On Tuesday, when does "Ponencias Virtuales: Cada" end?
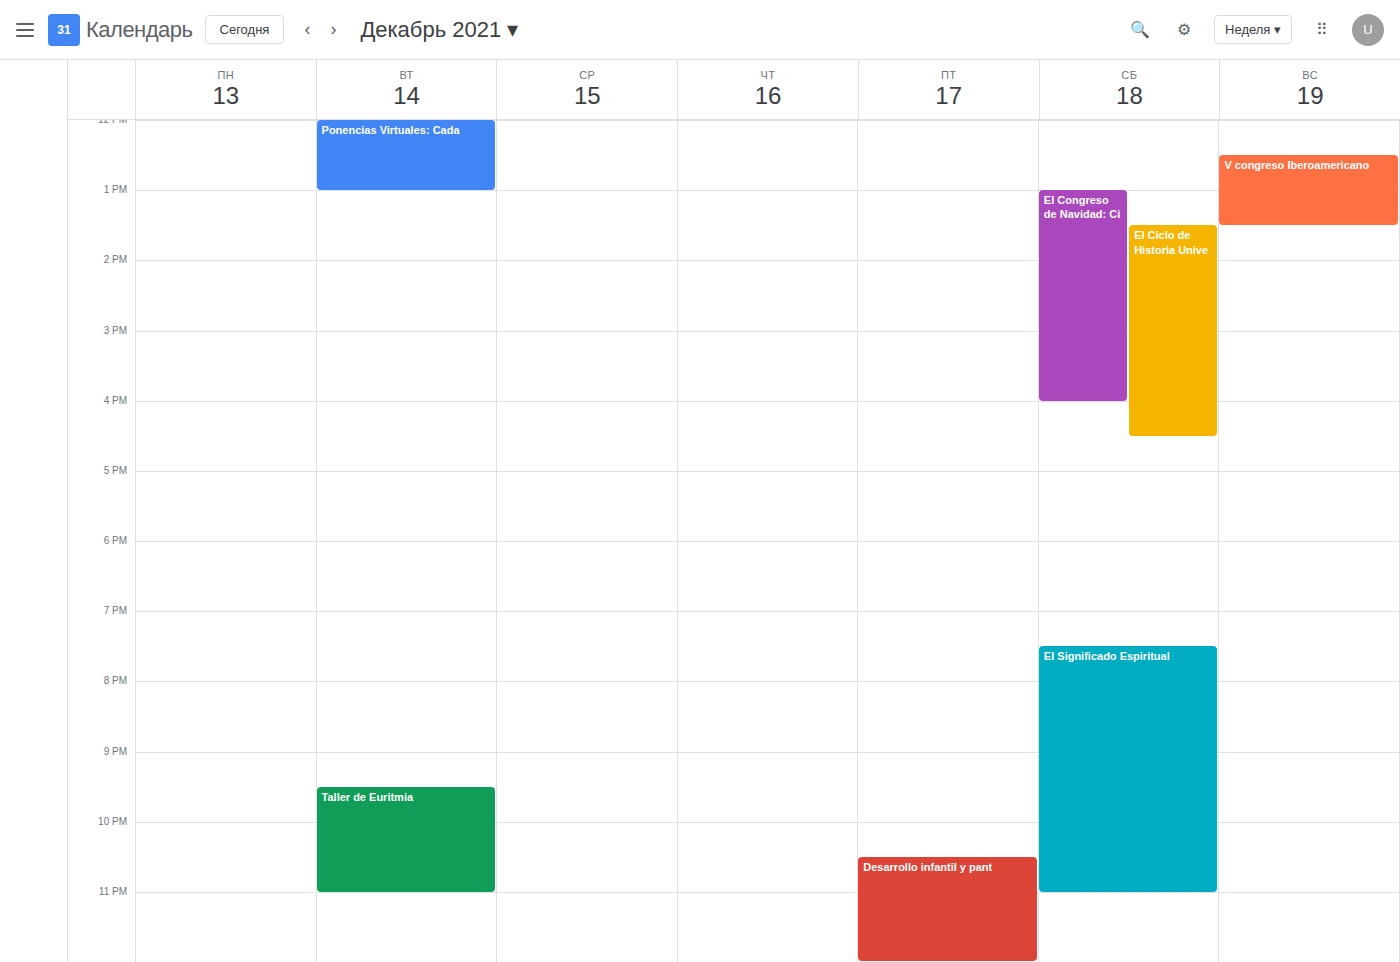
1:00 PM